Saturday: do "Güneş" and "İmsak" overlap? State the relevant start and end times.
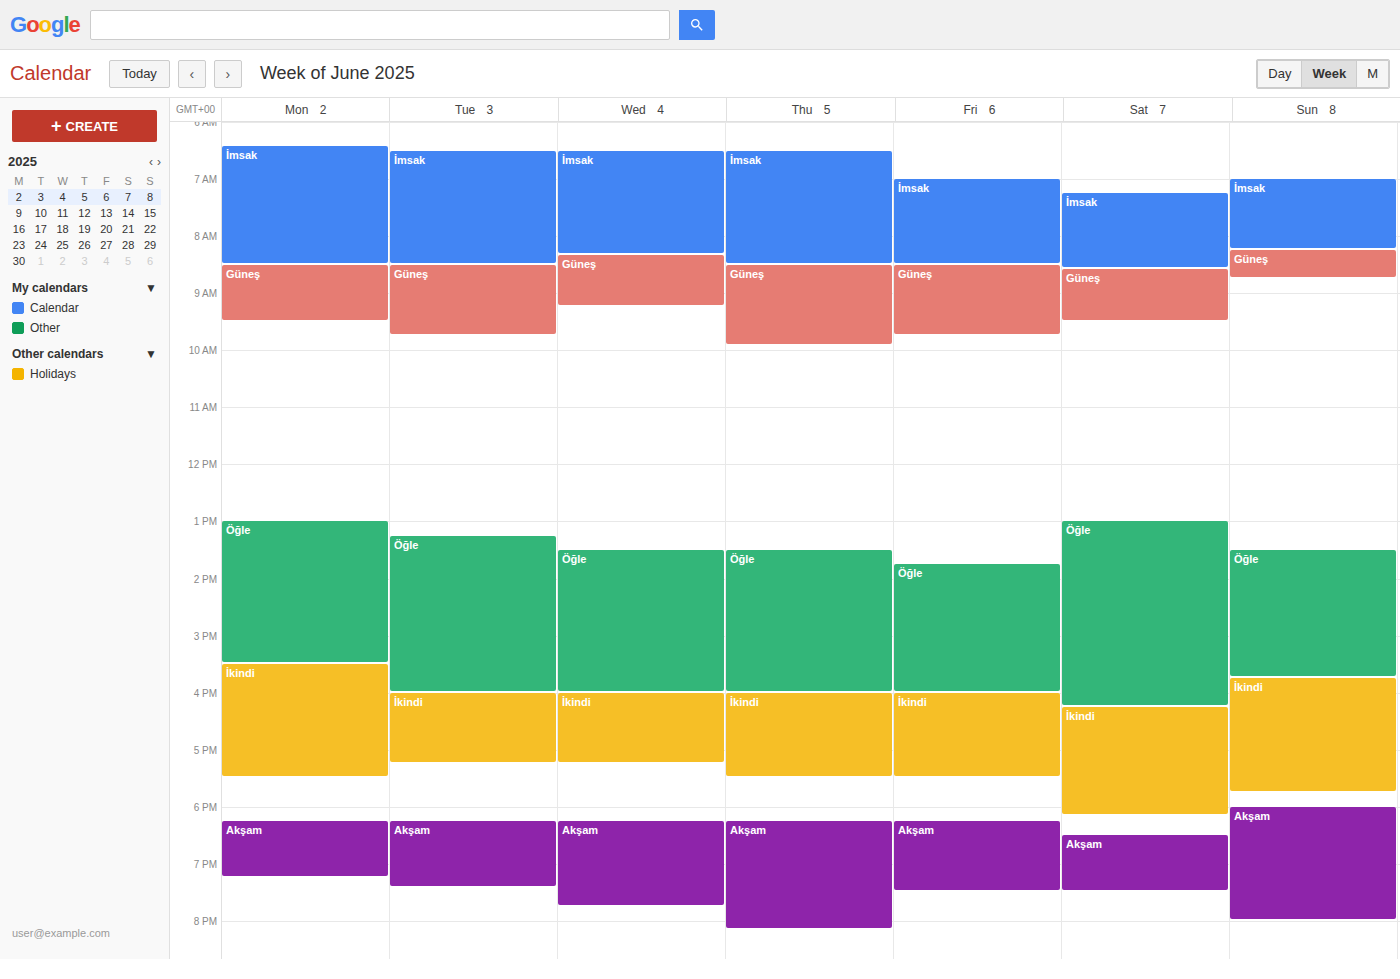
"İmsak" ends at 8:35 AM, exactly when "Güneş" starts -- they touch but do not overlap.